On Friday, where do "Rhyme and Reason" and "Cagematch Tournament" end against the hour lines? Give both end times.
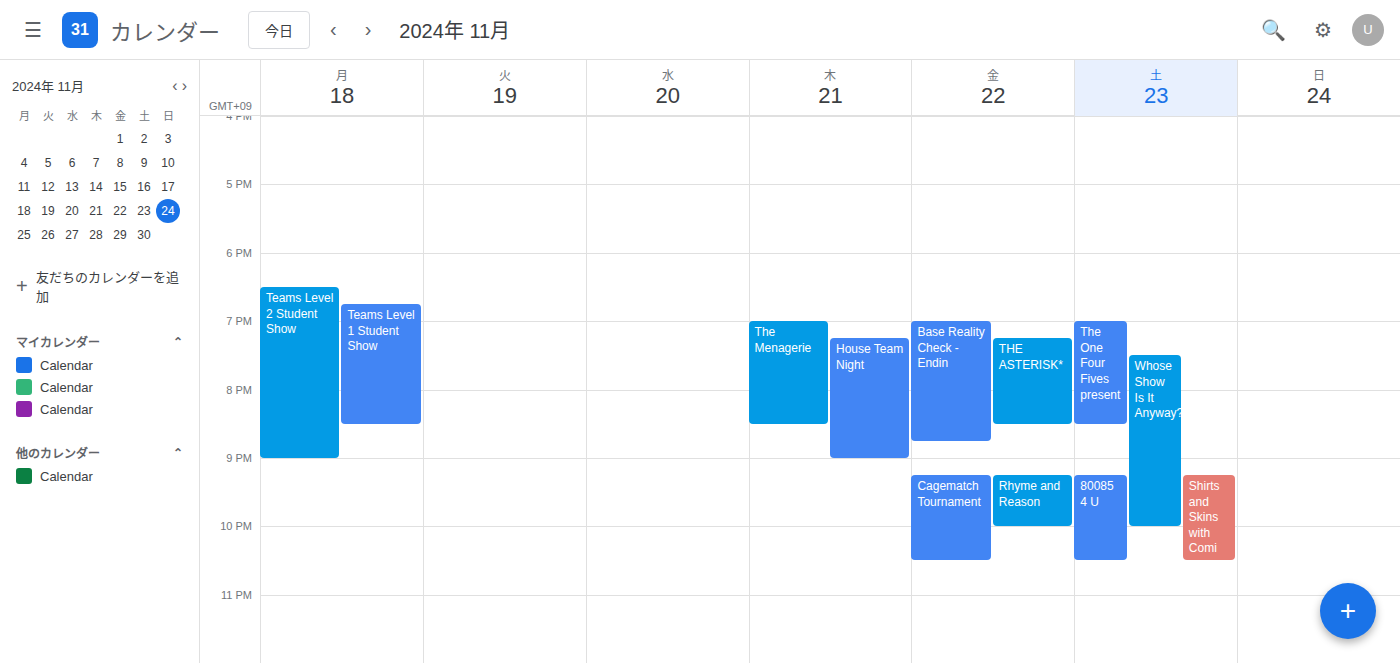
"Rhyme and Reason": 22:00, exactly on the 22:00 line. "Cagematch Tournament": 22:30, halfway between the 22:00 and 23:00 lines.